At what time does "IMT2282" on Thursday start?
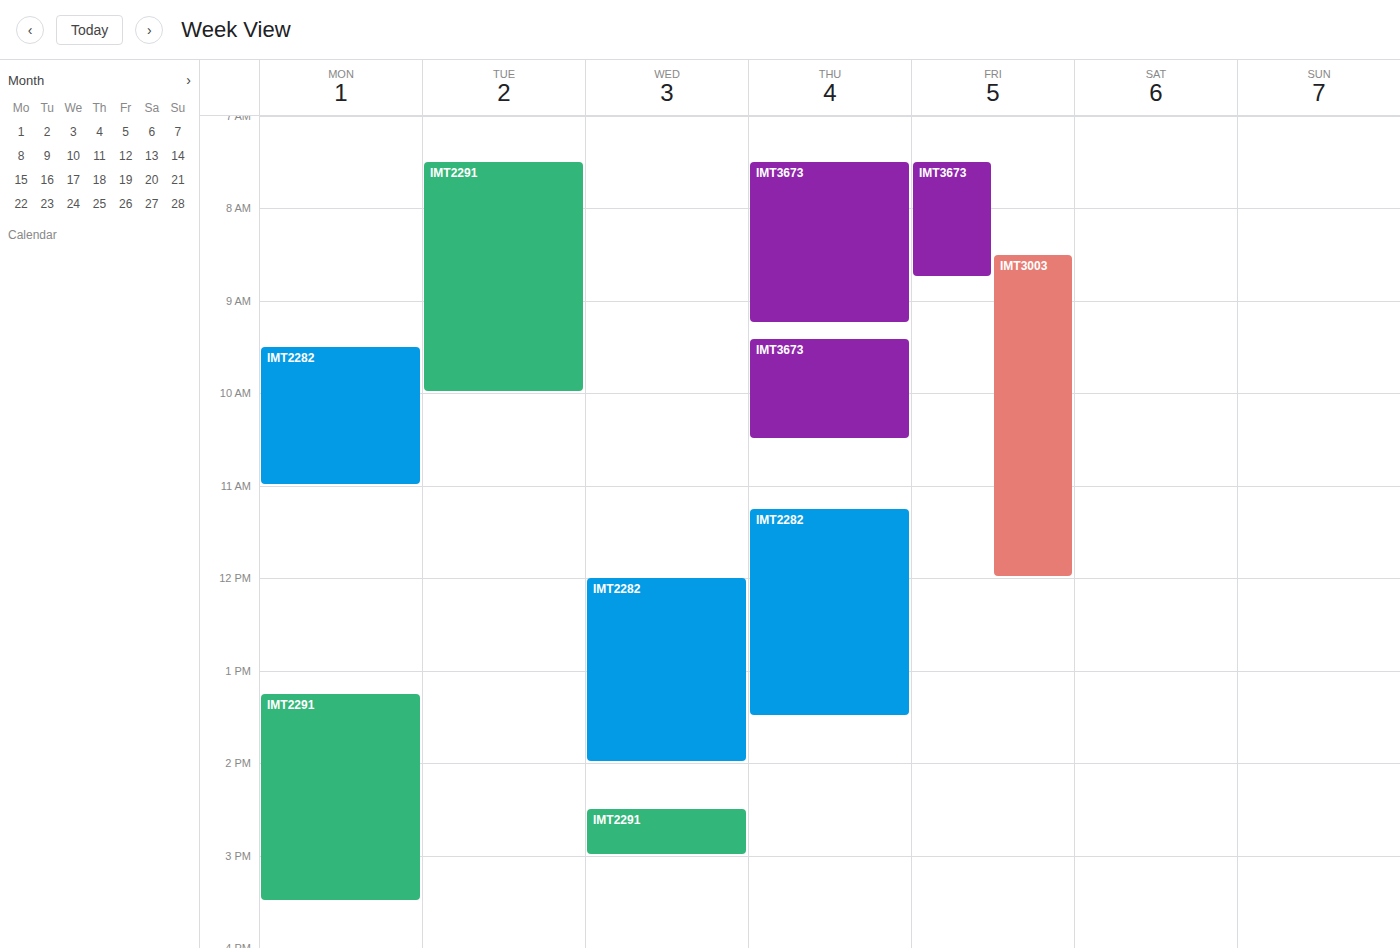
11:15 AM